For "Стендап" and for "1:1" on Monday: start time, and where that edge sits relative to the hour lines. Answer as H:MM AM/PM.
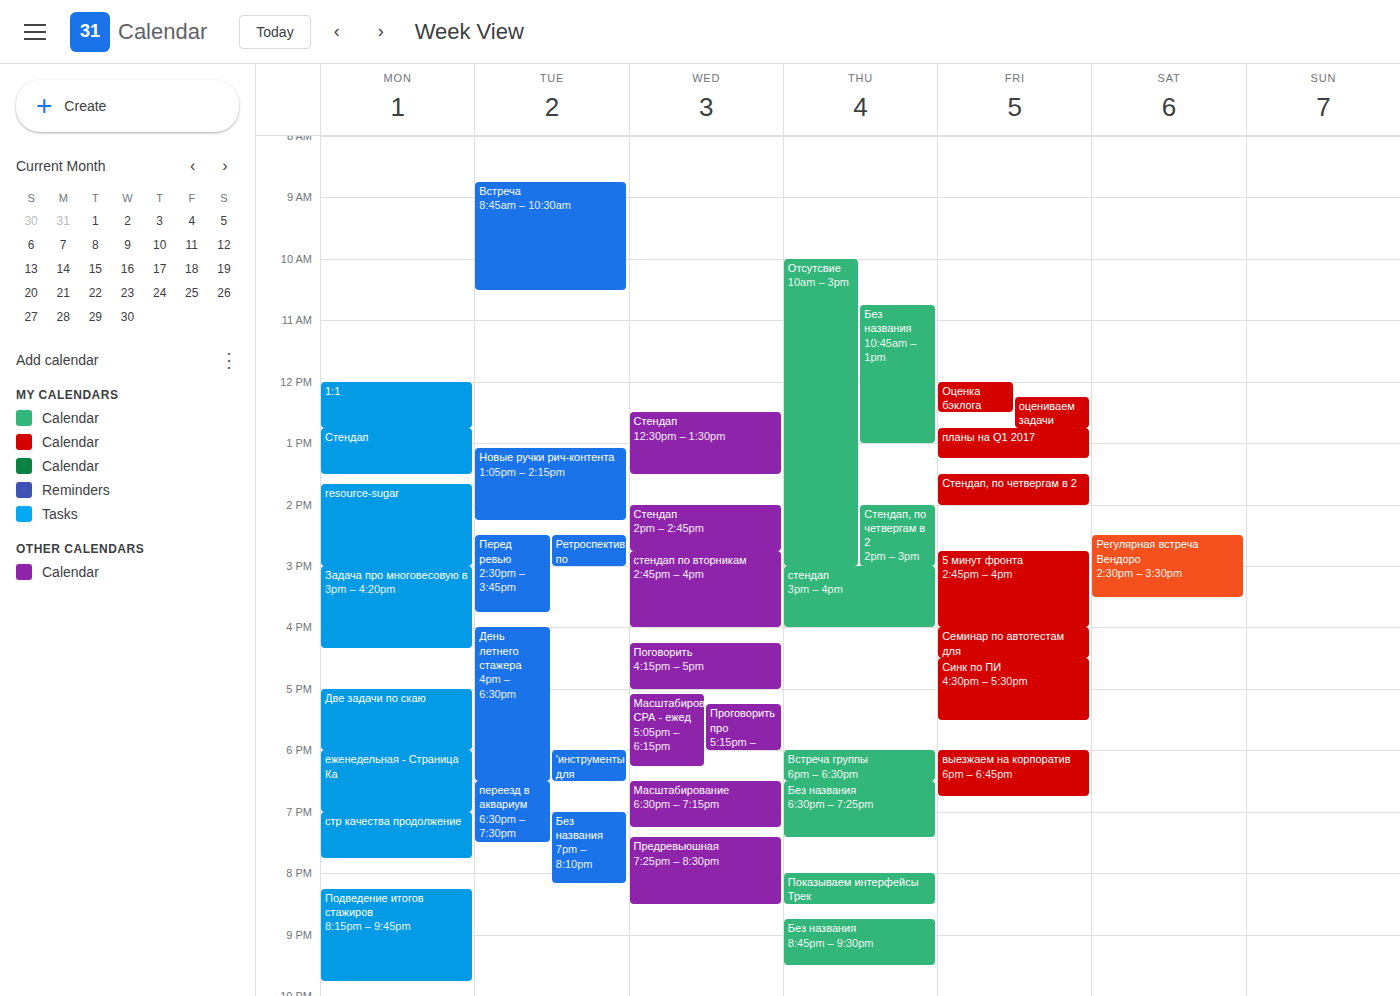
"Стендап": 12:45 PM, neither: three quarters of the way from the 12 PM line to the 1 PM line. "1:1": 12:00 PM, exactly on the 12 PM line.